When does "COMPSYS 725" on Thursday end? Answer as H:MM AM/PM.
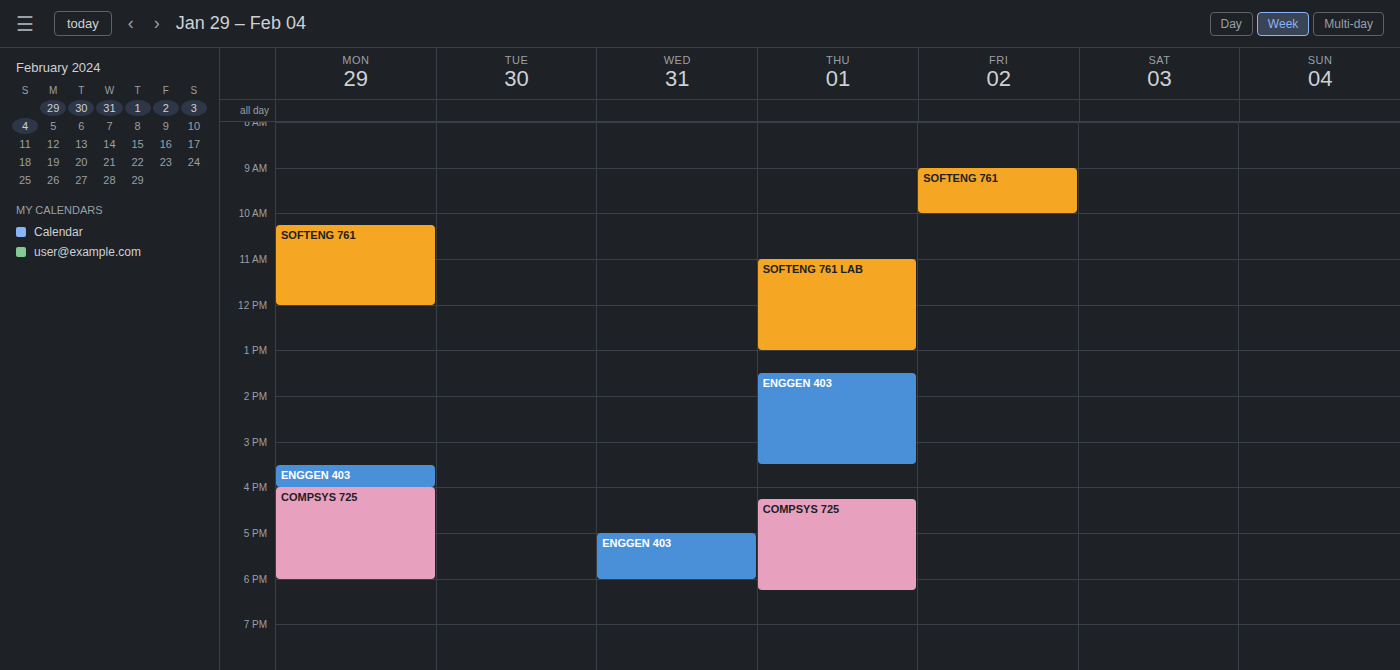
6:15 PM